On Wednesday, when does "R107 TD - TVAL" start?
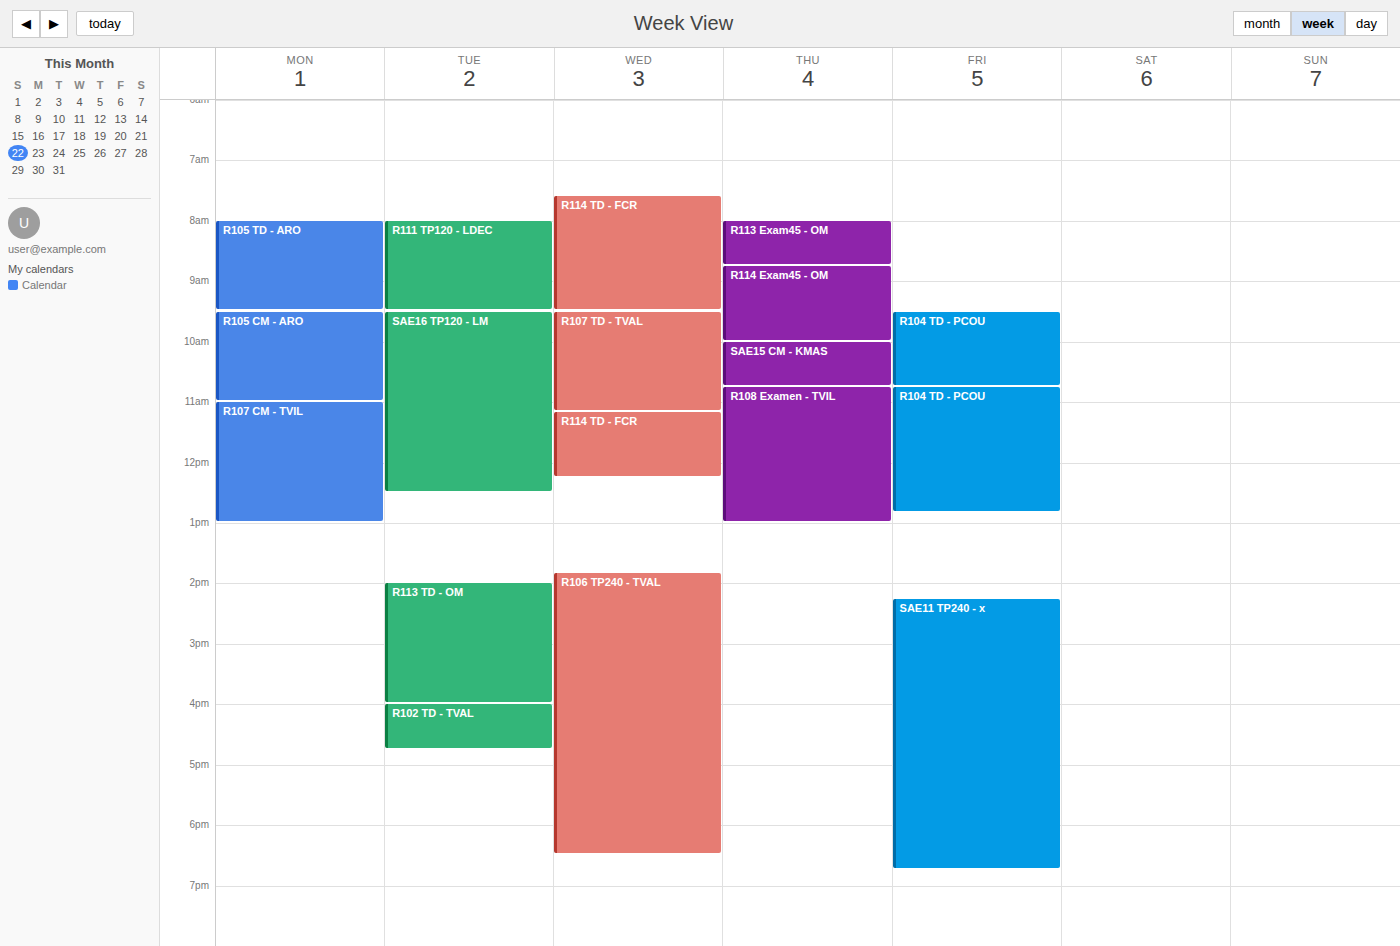
09:30